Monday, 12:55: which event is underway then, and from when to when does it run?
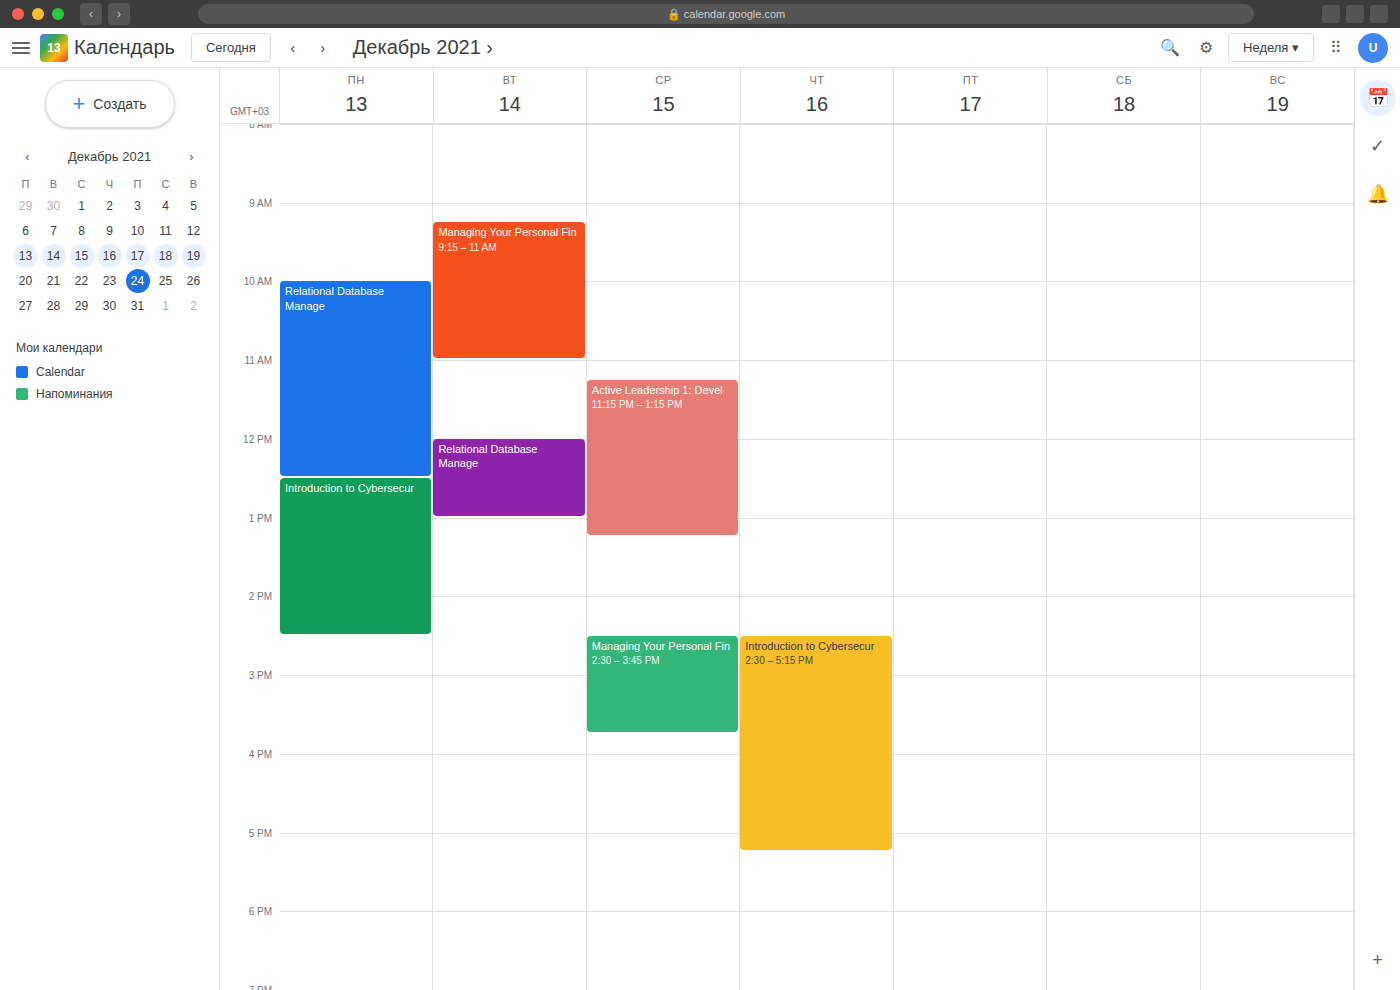
"Introduction to Cybersecur", 12:30 to 14:30